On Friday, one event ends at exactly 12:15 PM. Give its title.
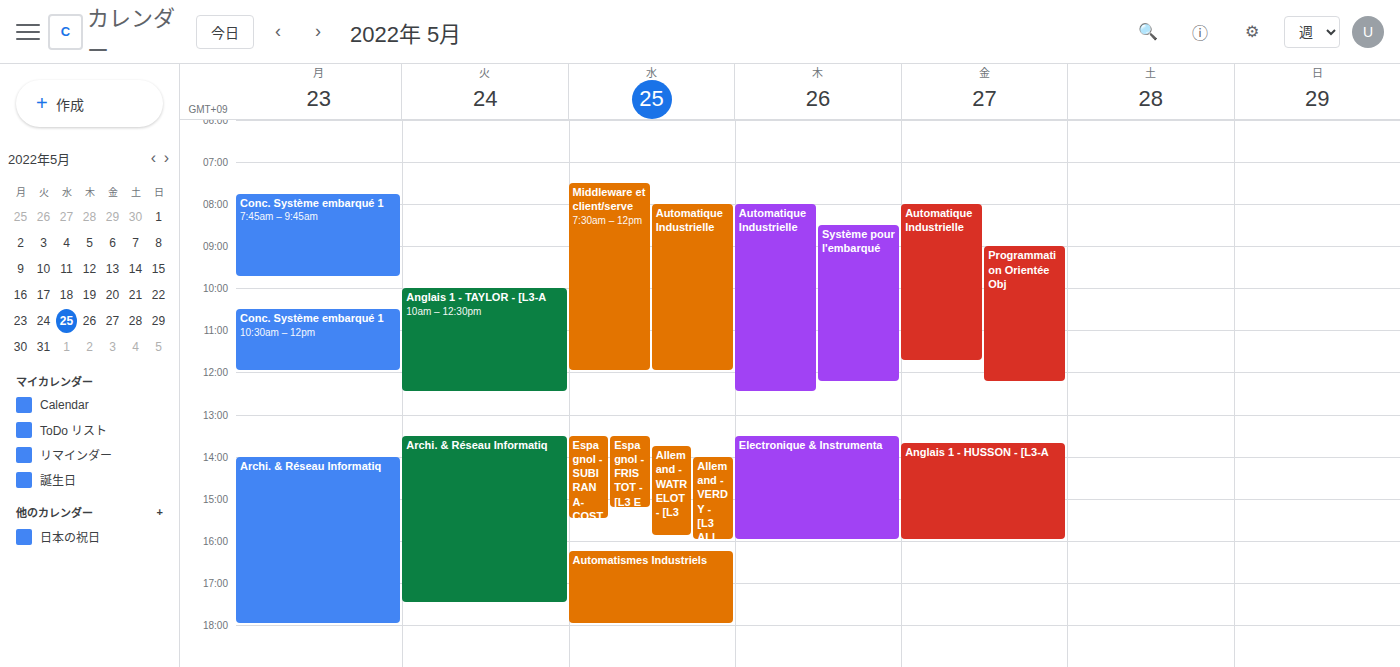
"Programmation Orientée Obj"